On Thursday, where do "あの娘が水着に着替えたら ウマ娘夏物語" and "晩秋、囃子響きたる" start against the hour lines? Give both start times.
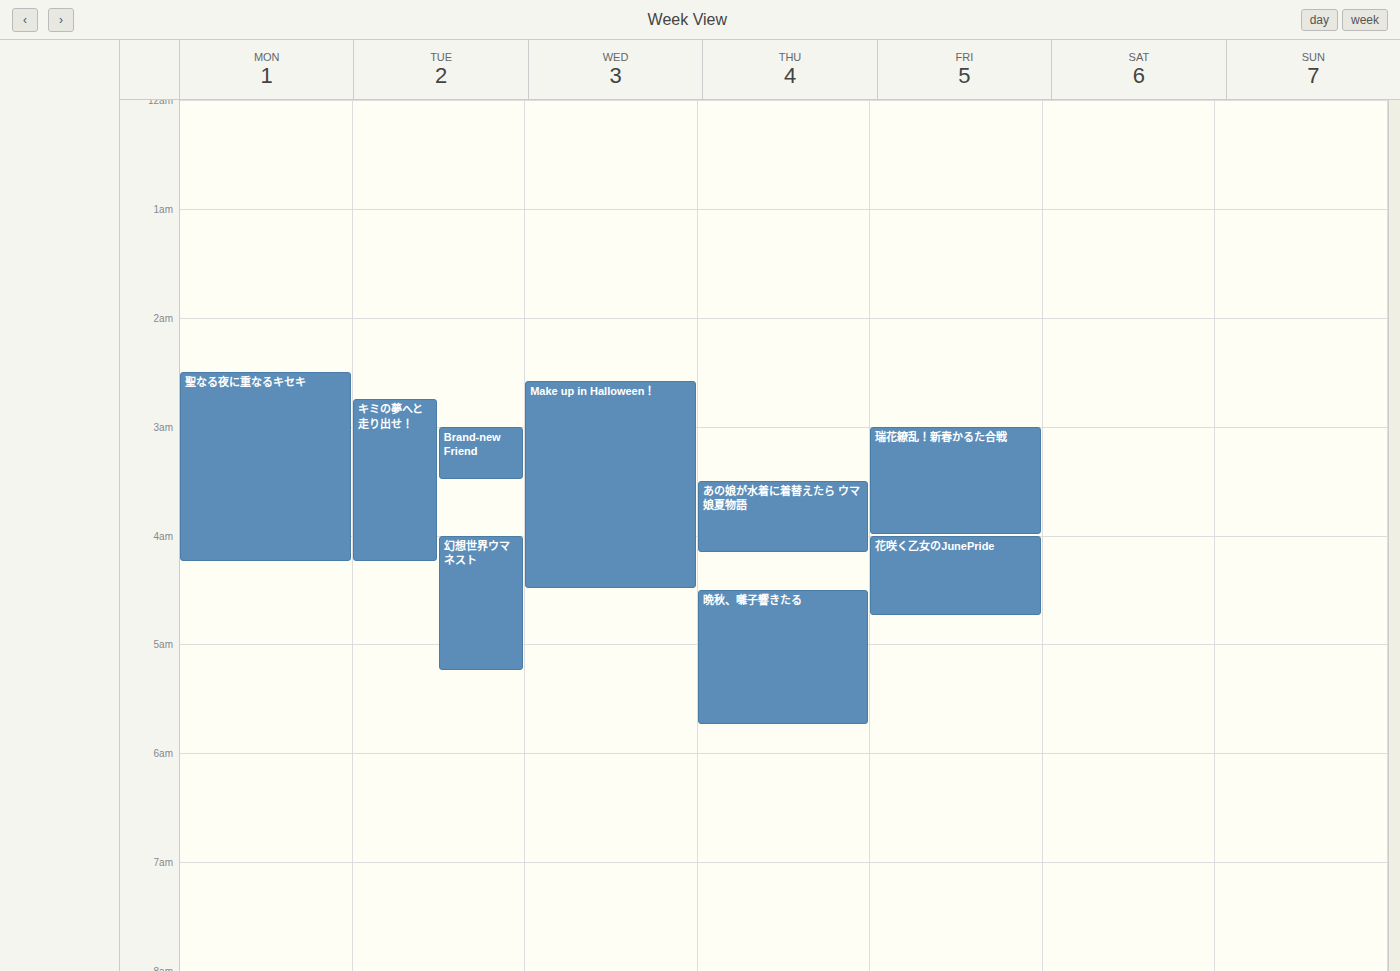
"あの娘が水着に着替えたら ウマ娘夏物語": 3:30 AM, halfway between the 3 AM and 4 AM lines. "晩秋、囃子響きたる": 4:30 AM, halfway between the 4 AM and 5 AM lines.